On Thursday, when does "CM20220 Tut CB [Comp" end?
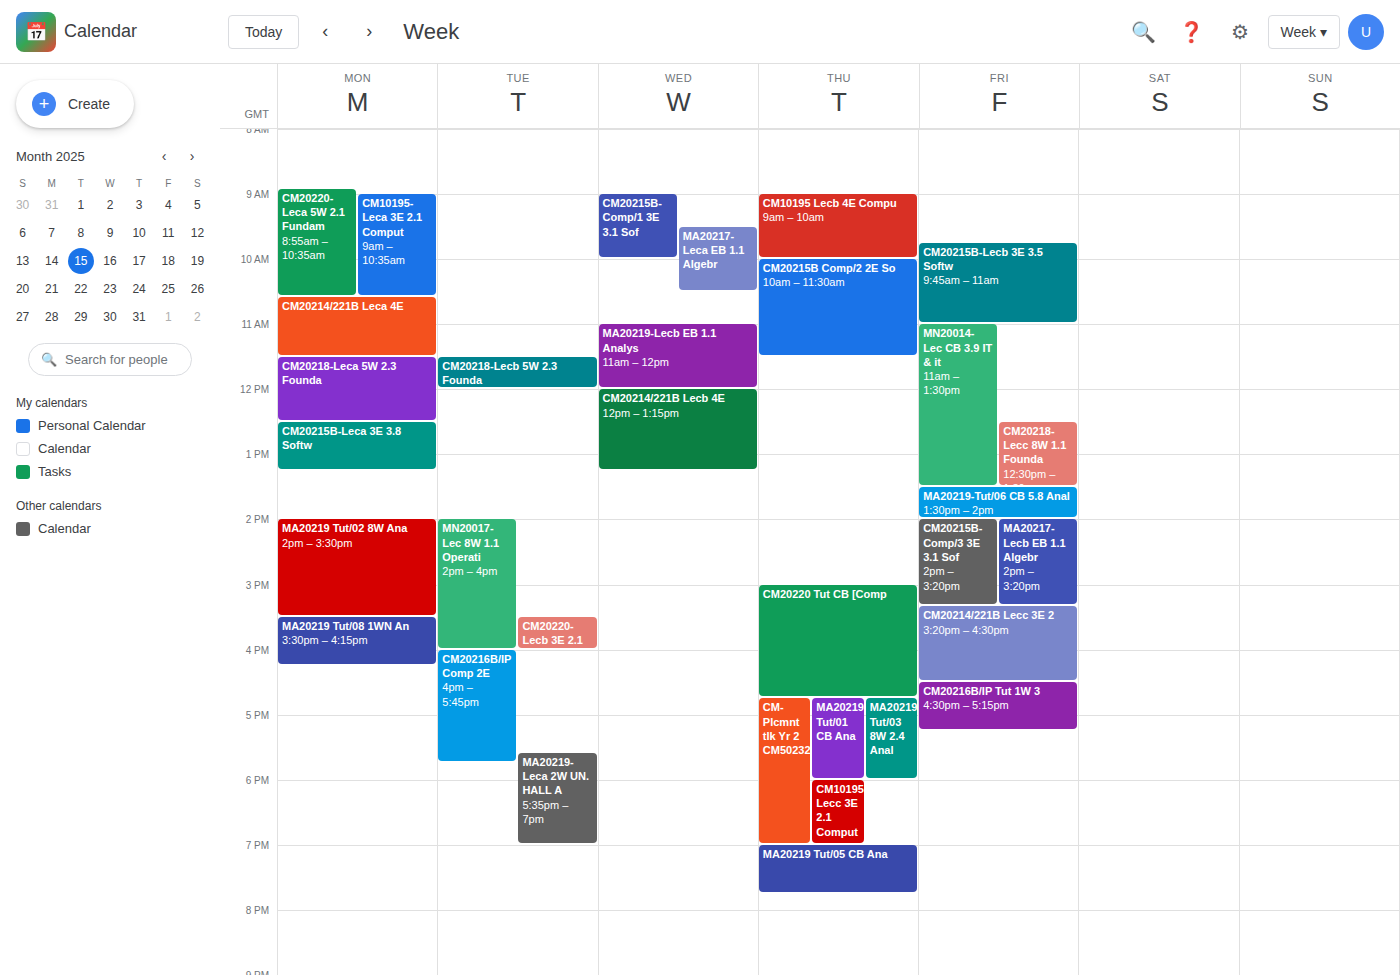
4:45 PM